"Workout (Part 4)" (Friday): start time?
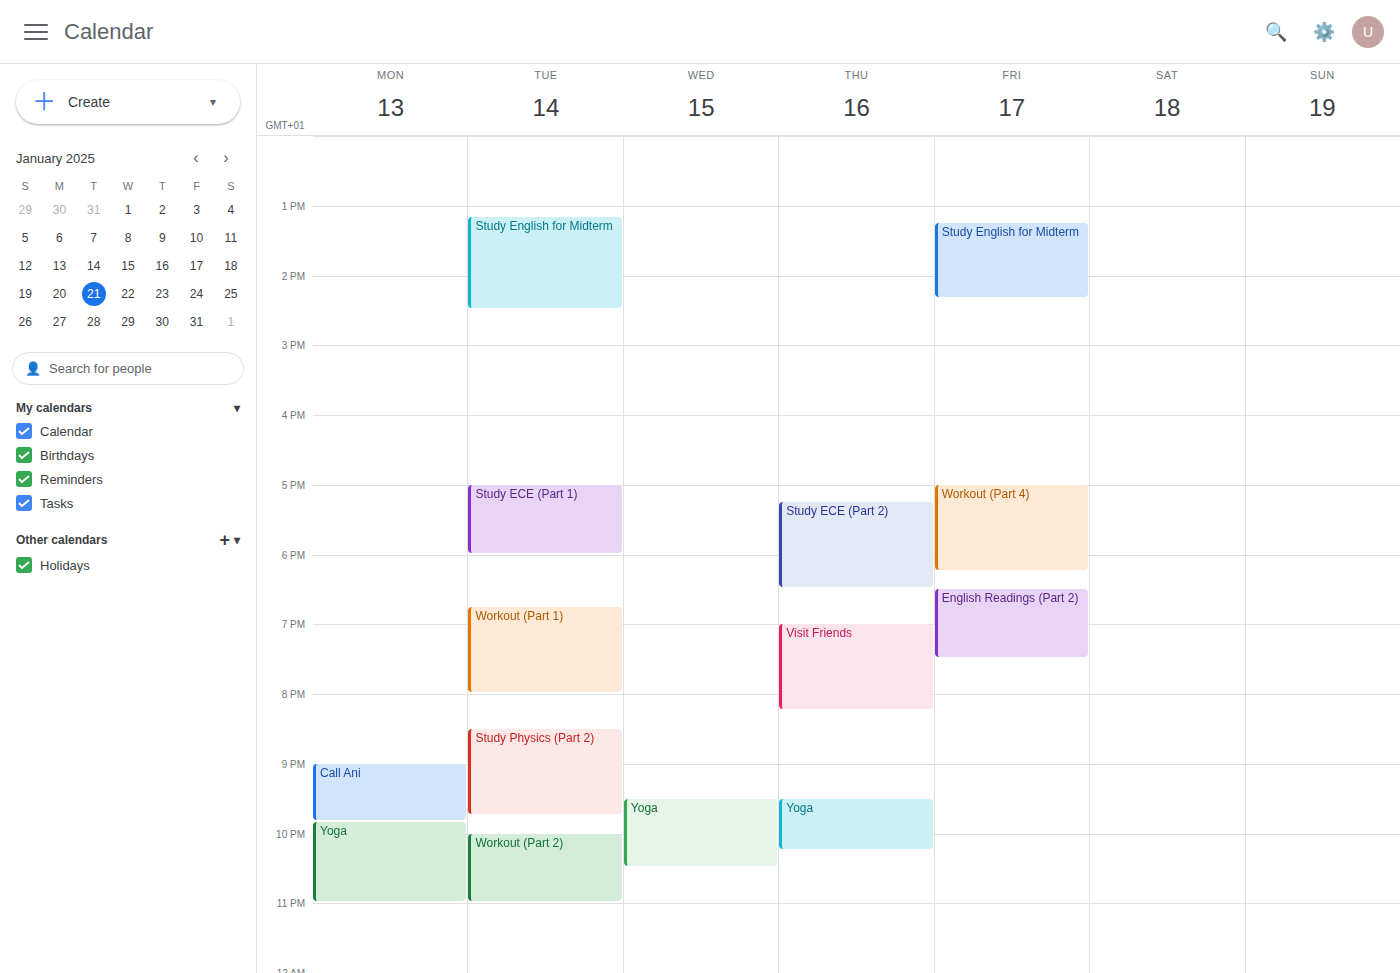
5:00 PM